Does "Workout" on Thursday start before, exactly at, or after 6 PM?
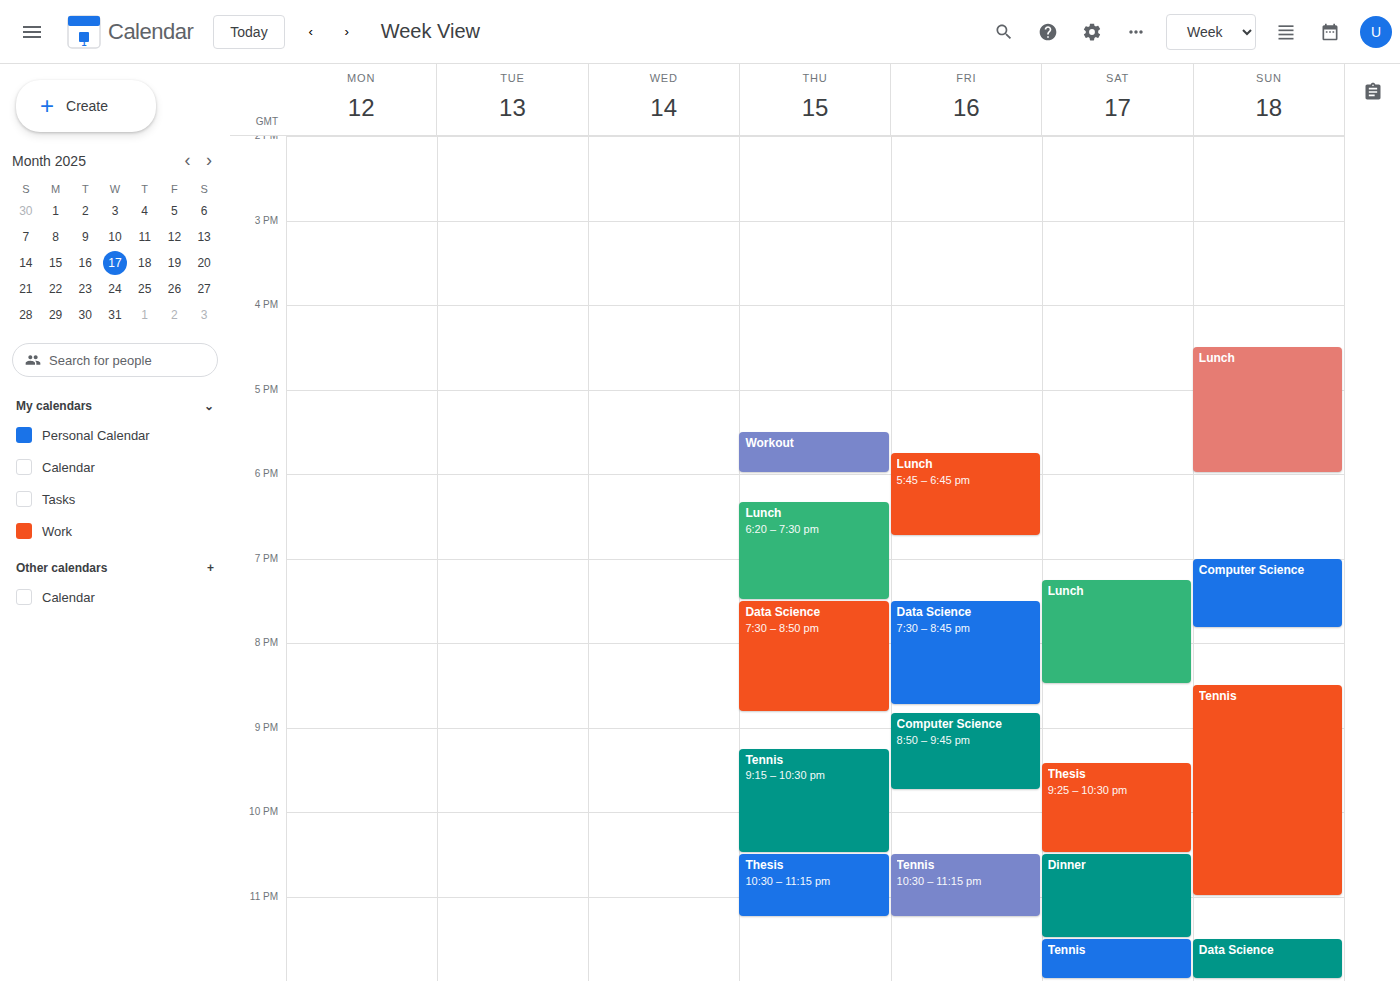
5:30 PM -- before 6 PM, 30 minutes above the 6 PM line.